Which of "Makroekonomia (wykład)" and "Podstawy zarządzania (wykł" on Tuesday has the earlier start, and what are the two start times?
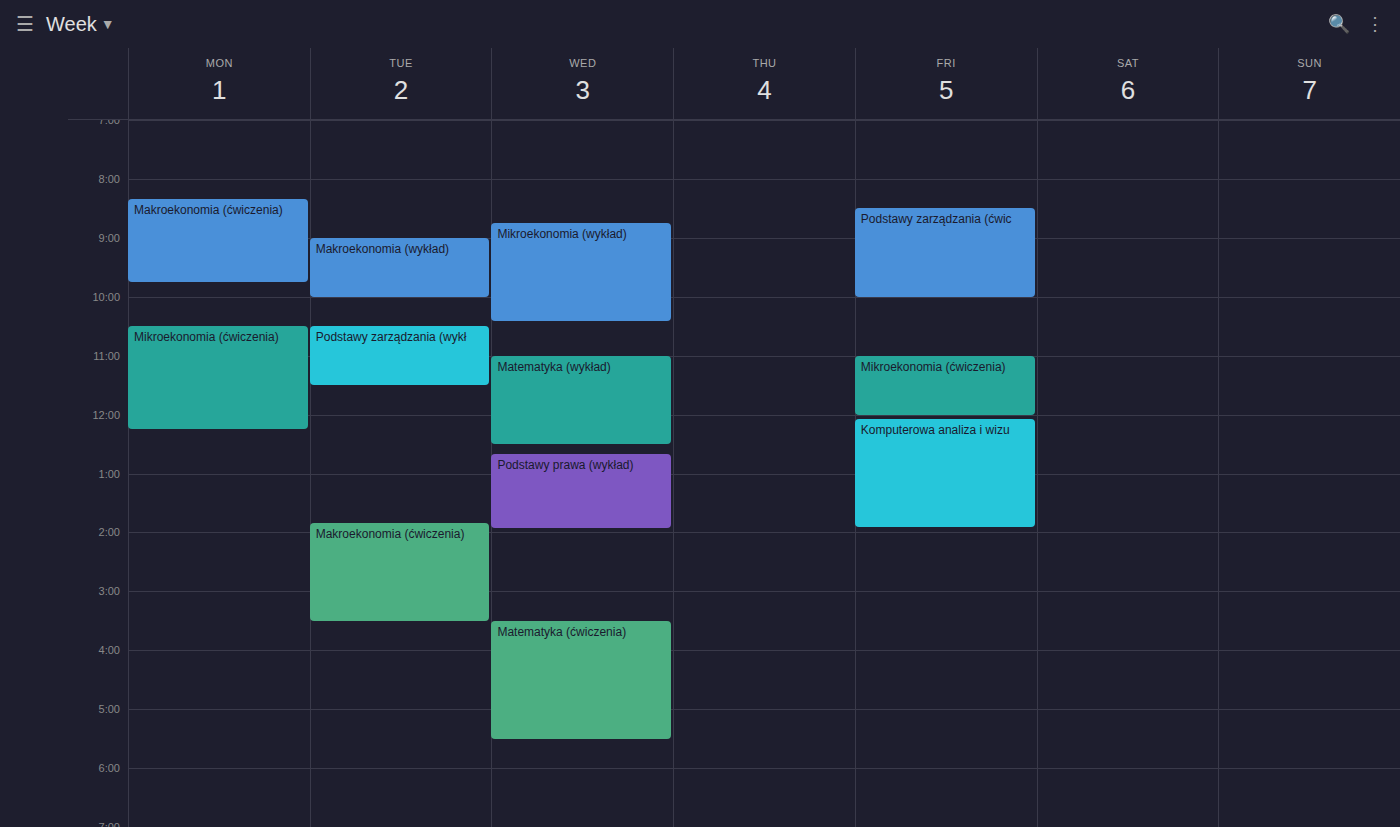
"Makroekonomia (wykład)" 9:00 AM; "Podstawy zarządzania (wykł" 10:30 AM.